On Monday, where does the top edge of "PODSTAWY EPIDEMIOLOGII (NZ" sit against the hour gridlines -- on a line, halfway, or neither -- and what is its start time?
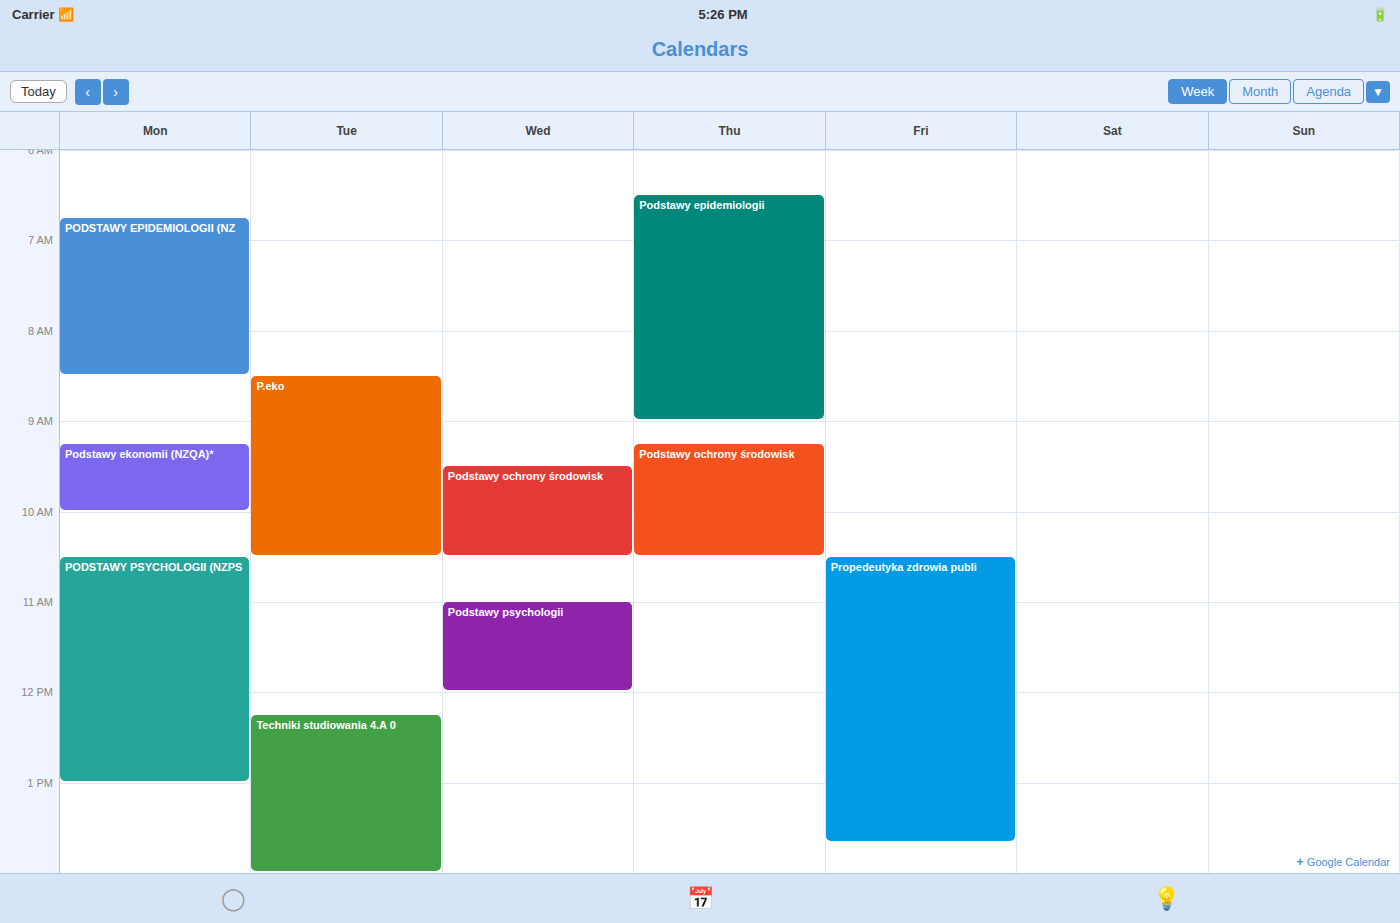
6:45 AM -- neither: three quarters of the way from the 6 AM line to the 7 AM line.